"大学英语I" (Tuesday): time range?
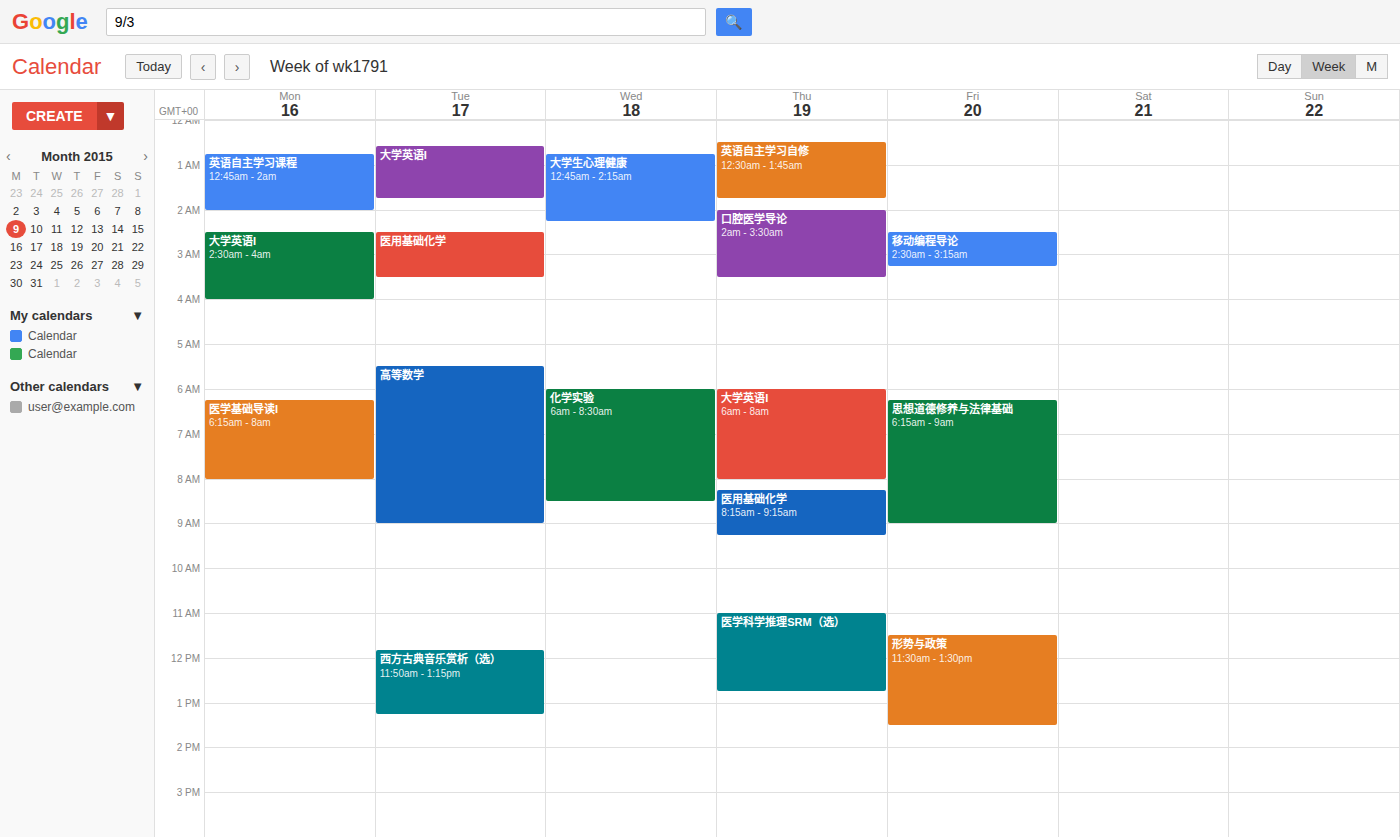
12:35 AM to 1:45 AM